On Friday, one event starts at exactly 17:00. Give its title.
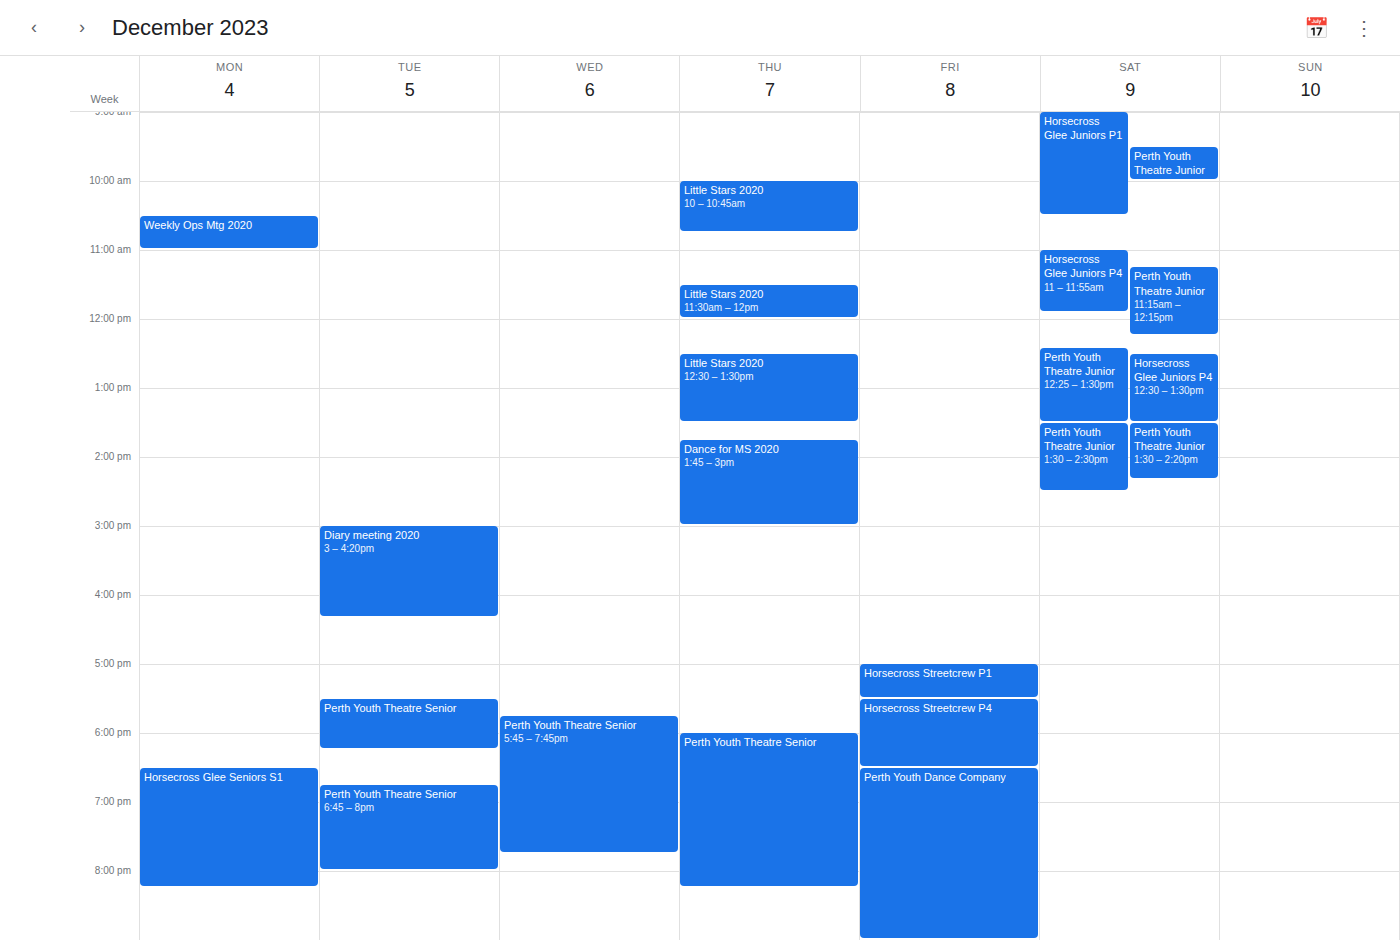
"Horsecross Streetcrew P1"